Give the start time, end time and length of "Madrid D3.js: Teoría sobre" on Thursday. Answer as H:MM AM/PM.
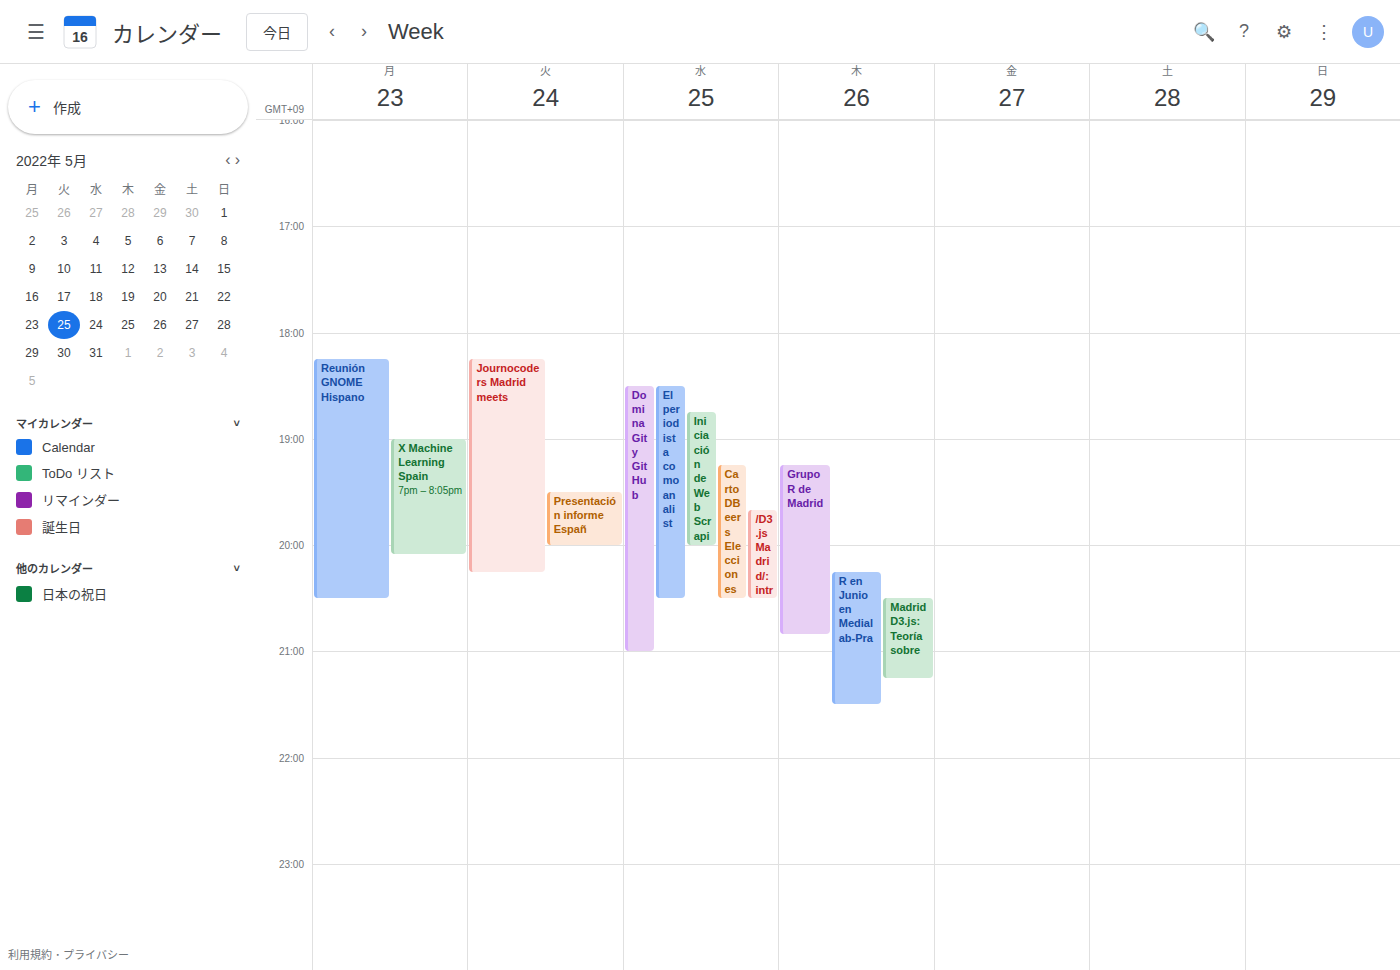
8:30 PM to 9:15 PM, 45 minutes